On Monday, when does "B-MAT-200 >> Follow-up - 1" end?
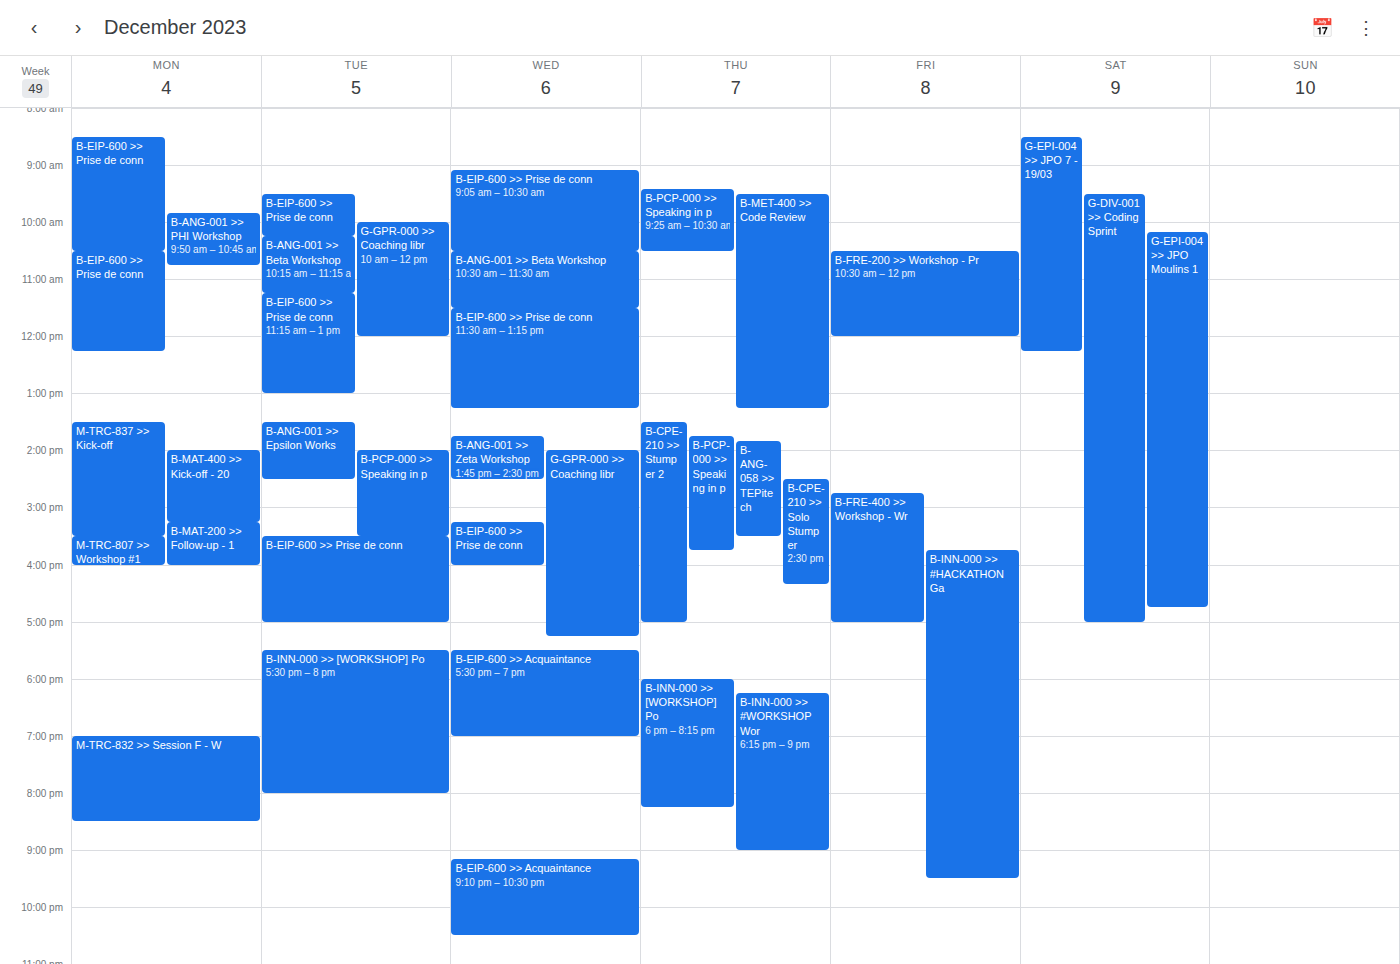
4:00 PM